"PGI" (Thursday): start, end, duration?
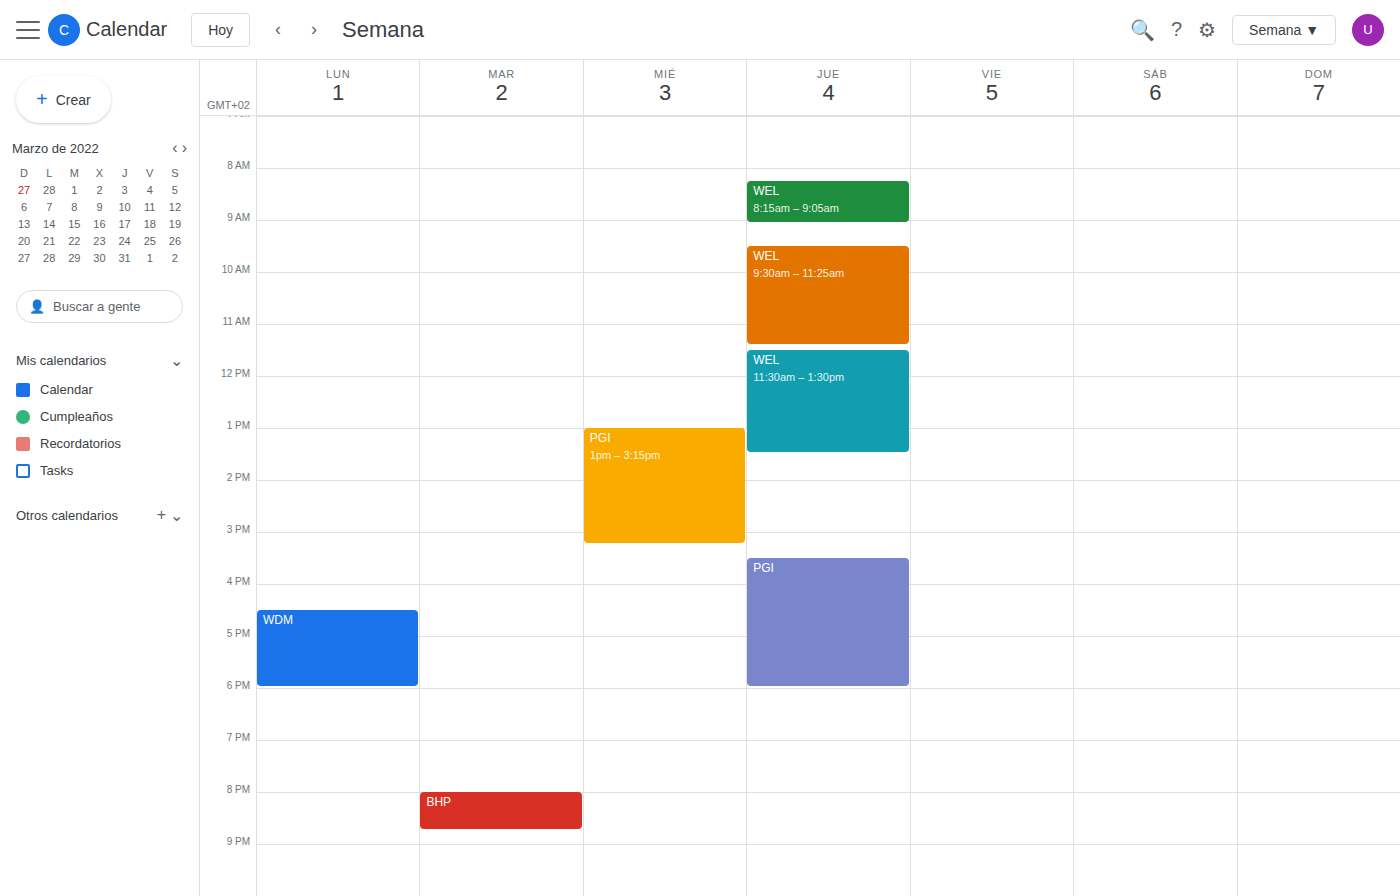
3:30 PM to 6:00 PM, 2 hours 30 minutes